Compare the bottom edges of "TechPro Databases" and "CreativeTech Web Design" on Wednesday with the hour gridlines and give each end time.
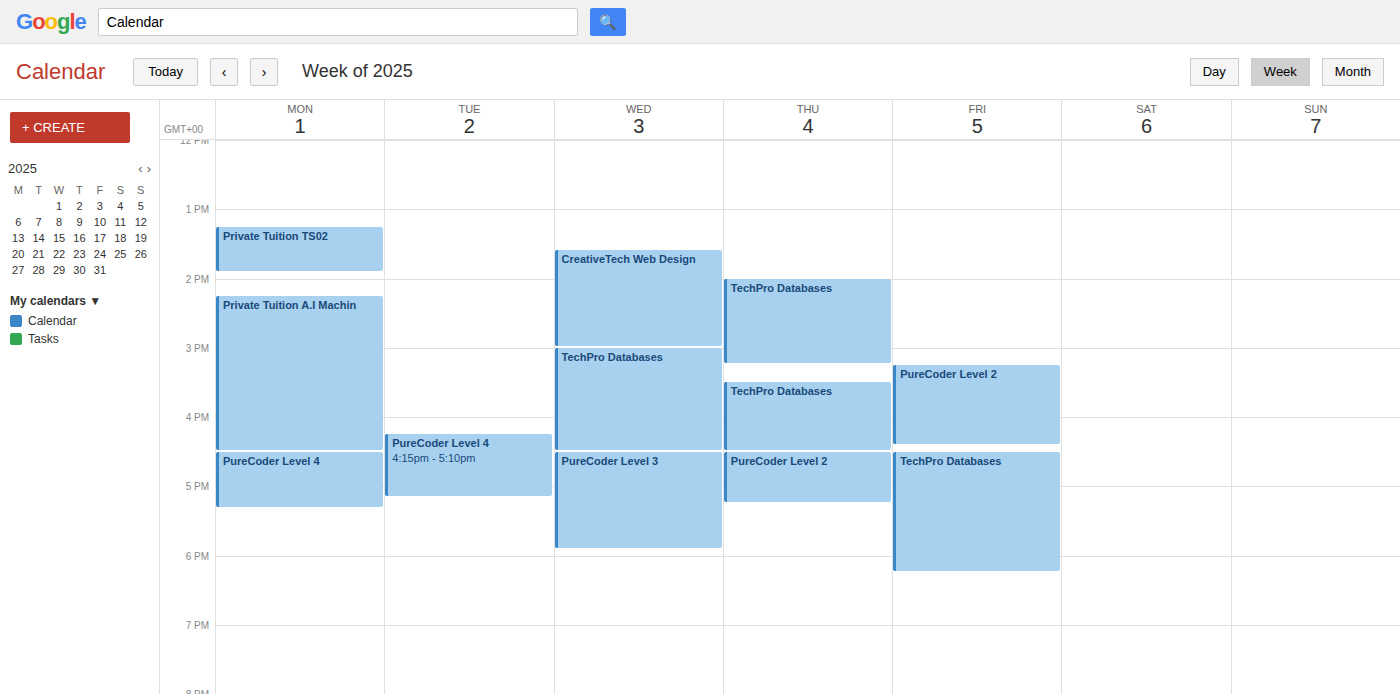
"TechPro Databases": 4:30 PM, halfway between the 4 PM and 5 PM lines. "CreativeTech Web Design": 3:00 PM, exactly on the 3 PM line.